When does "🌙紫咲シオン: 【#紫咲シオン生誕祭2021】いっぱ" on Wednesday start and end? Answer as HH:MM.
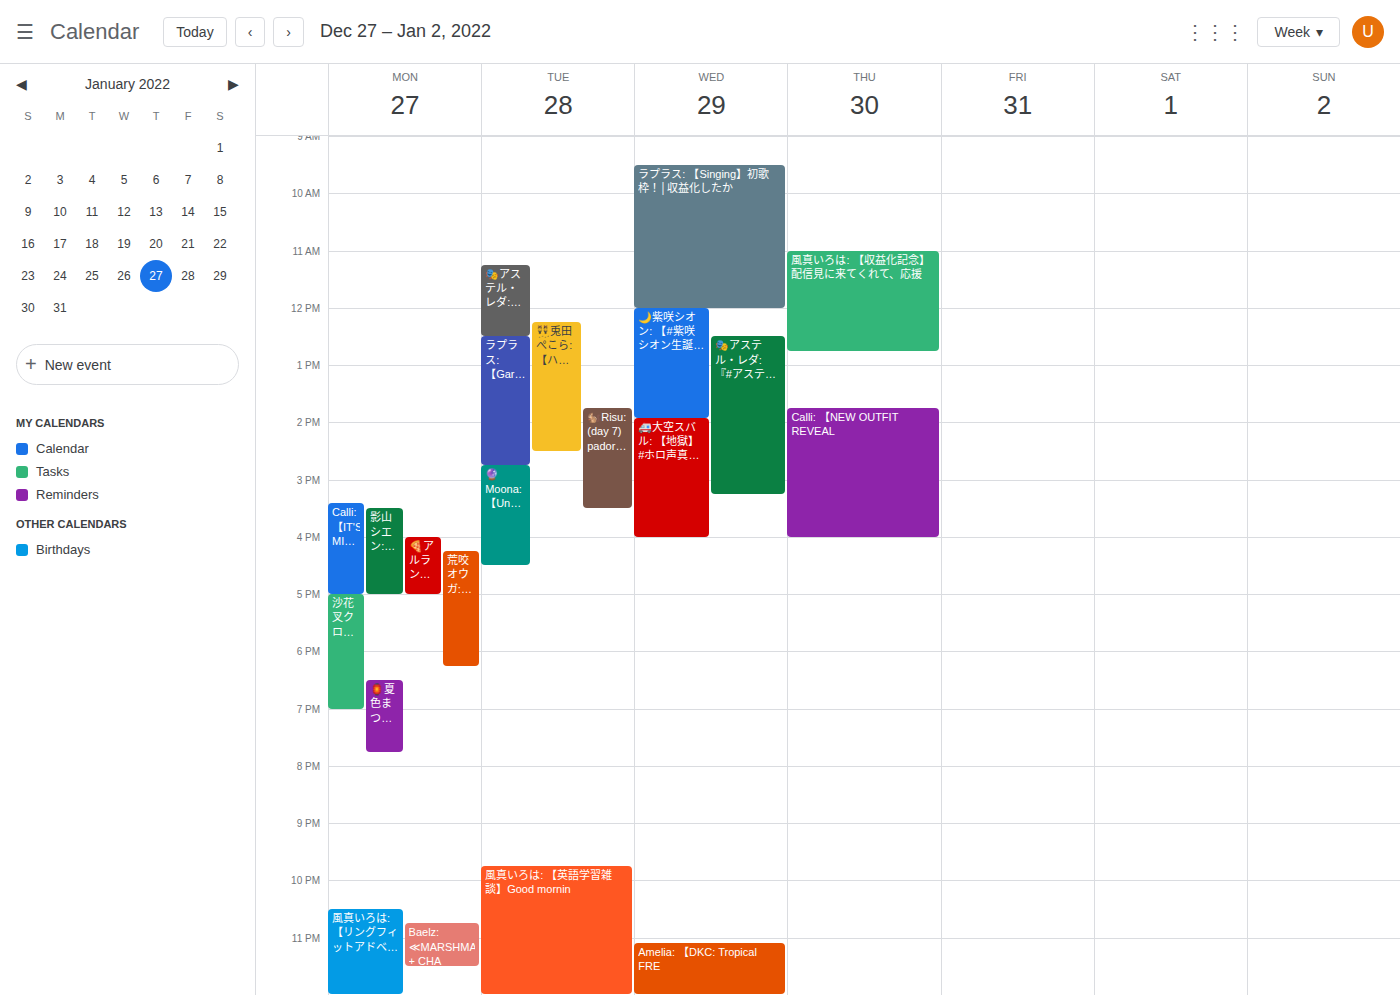
12:00 to 13:55